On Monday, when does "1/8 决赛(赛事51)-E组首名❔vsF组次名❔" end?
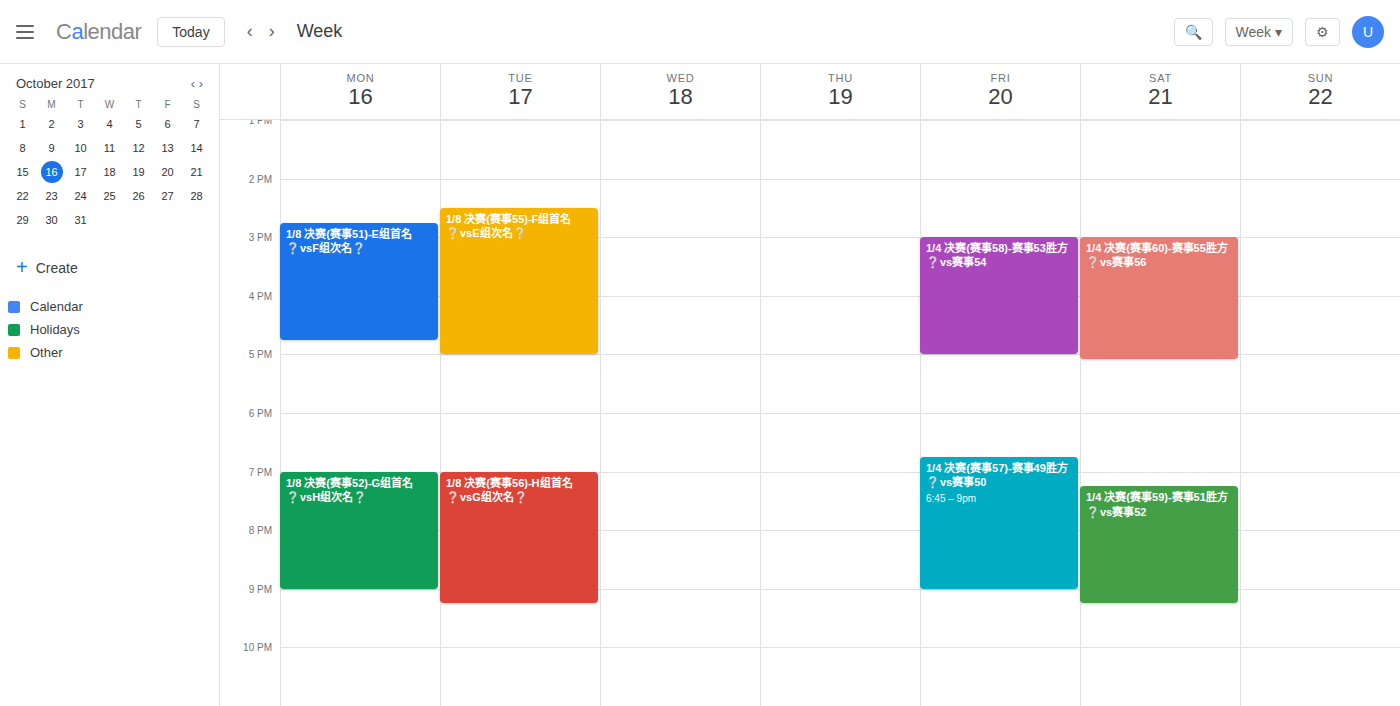
4:45 PM